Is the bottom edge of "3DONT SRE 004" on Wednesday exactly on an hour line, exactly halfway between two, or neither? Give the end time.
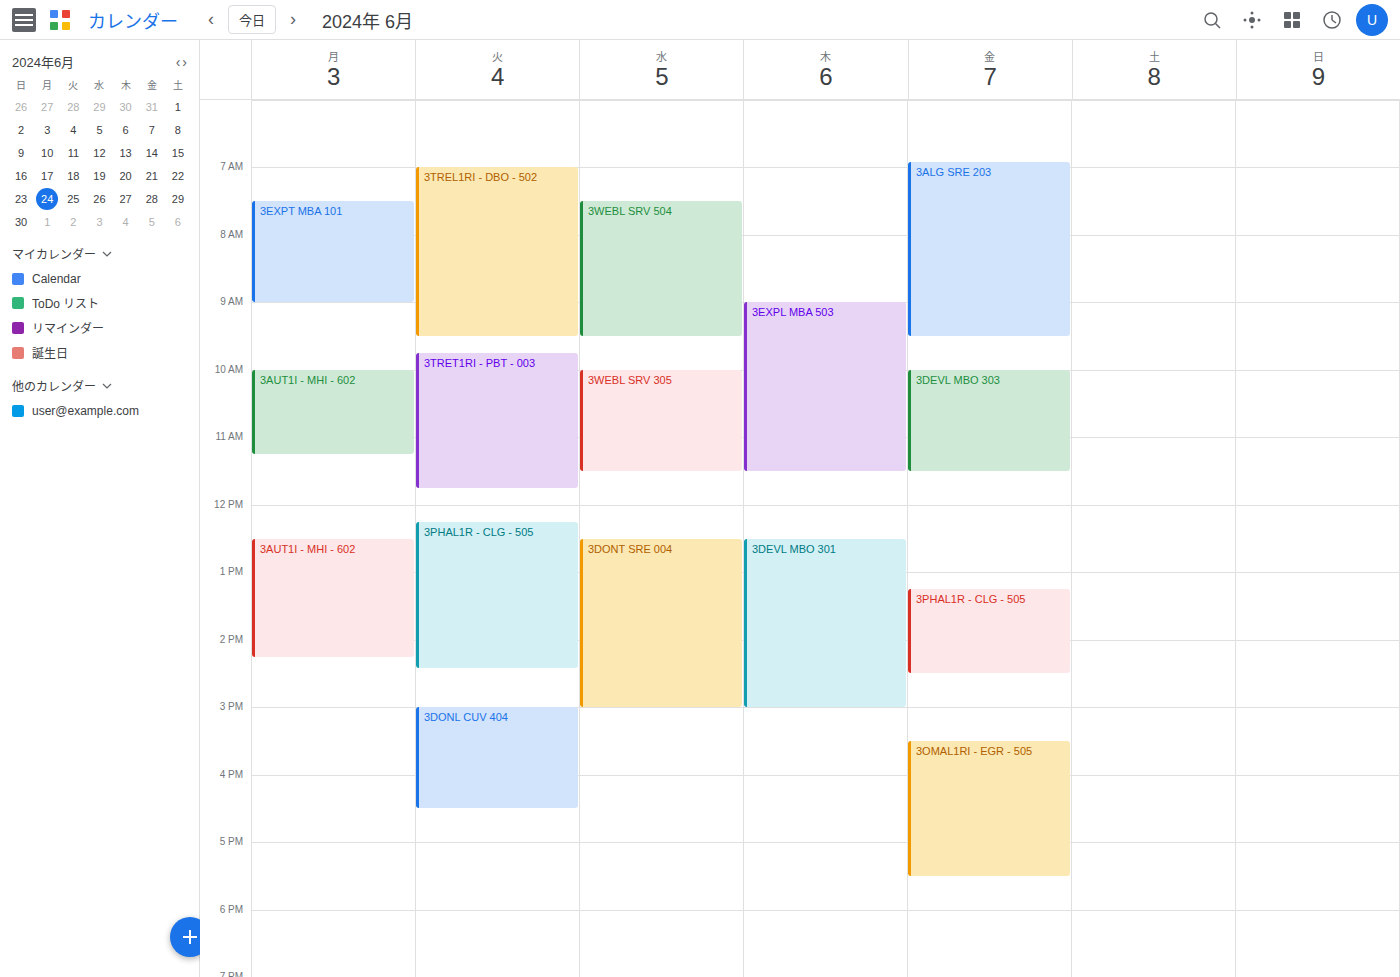
3:00 PM -- exactly on the 3 PM line.